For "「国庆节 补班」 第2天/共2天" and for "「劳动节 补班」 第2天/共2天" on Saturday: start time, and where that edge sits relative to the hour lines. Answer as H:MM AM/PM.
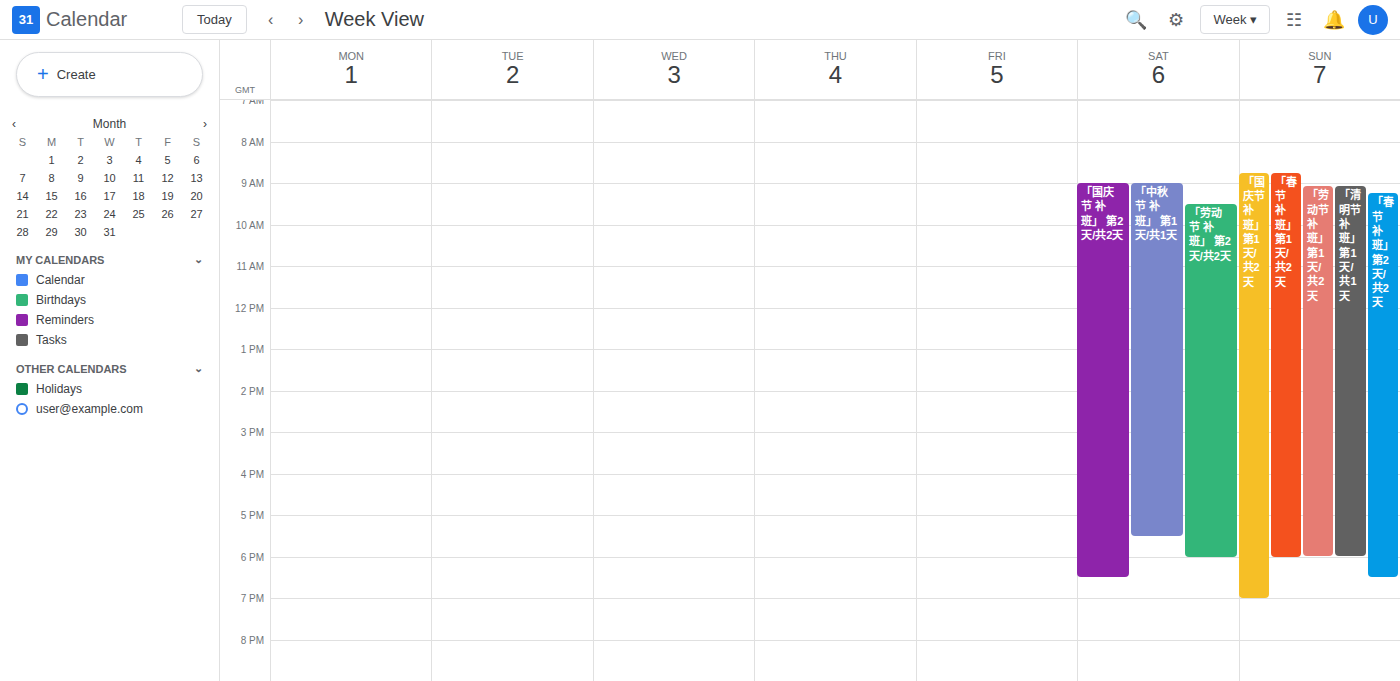
"「国庆节 补班」 第2天/共2天": 9:00 AM, exactly on the 9 AM line. "「劳动节 补班」 第2天/共2天": 9:30 AM, halfway between the 9 AM and 10 AM lines.